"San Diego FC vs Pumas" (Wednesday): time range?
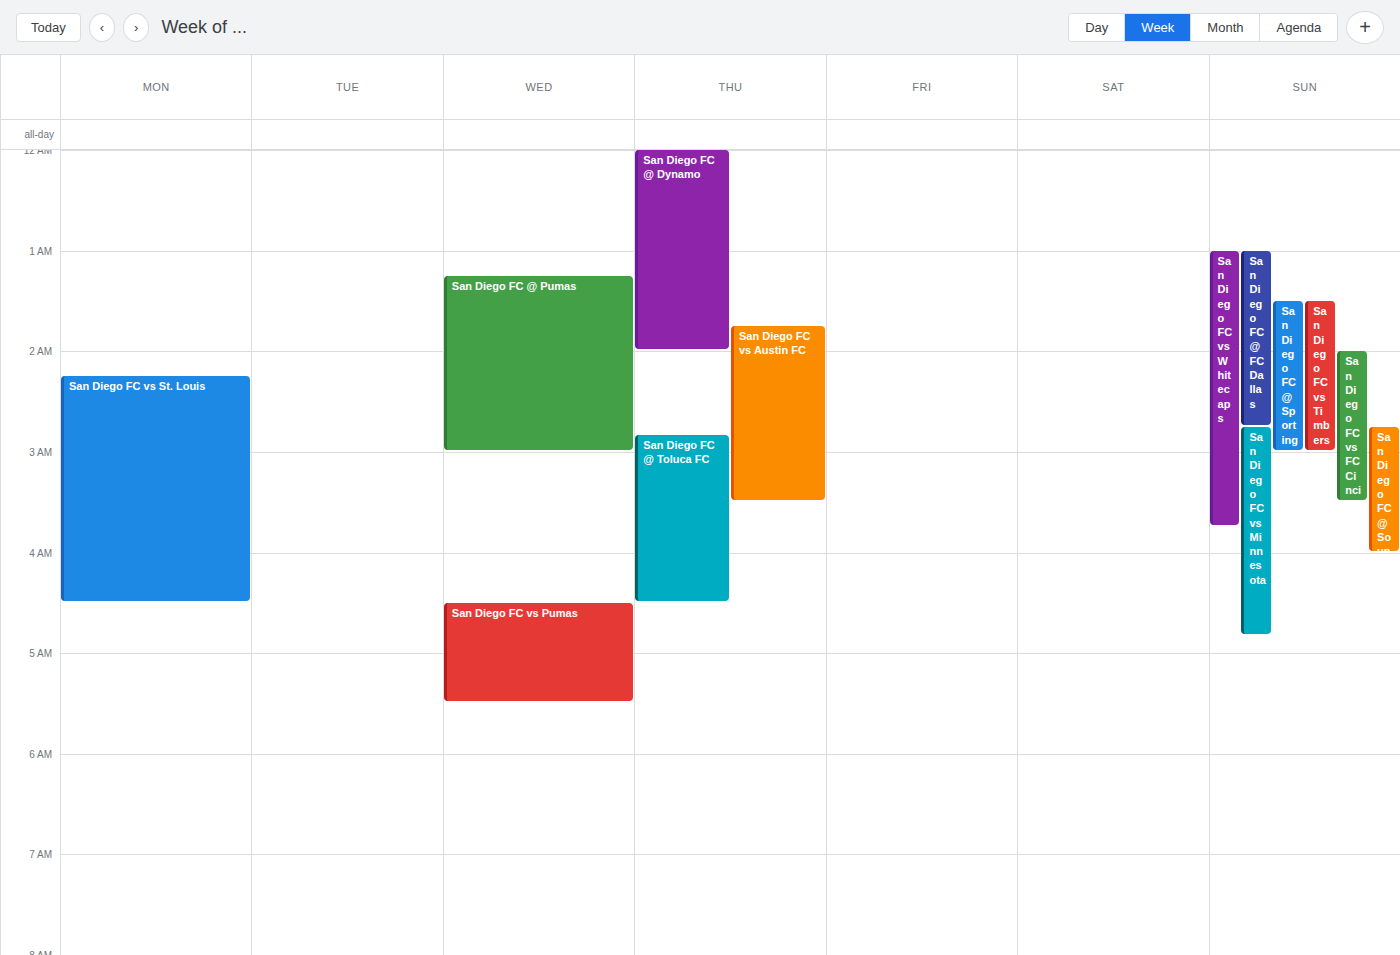
4:30 AM to 5:30 AM